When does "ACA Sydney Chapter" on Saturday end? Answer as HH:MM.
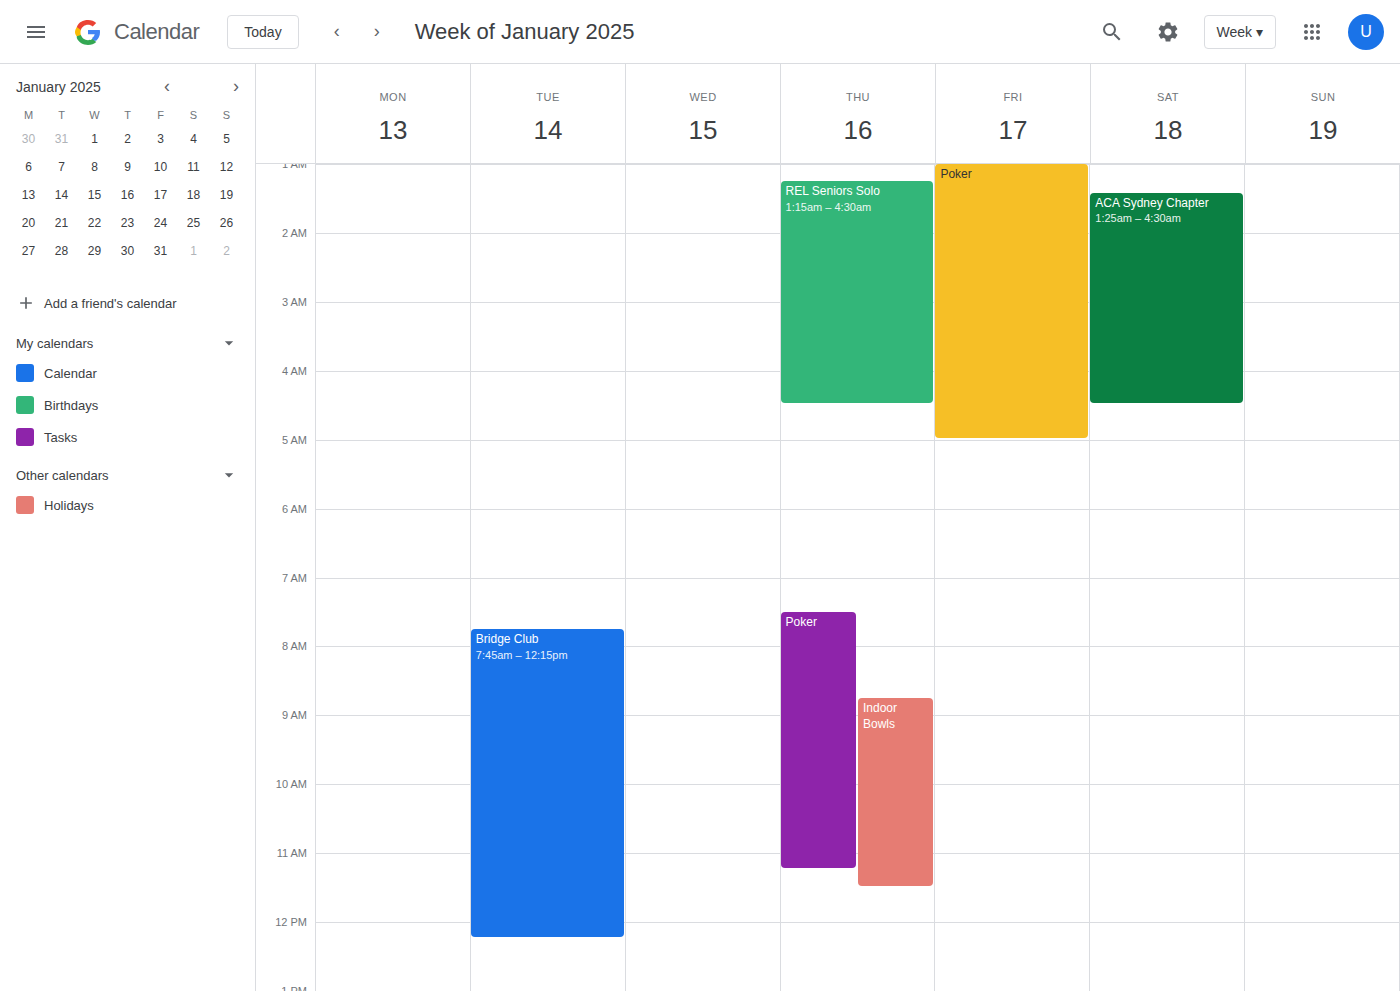
04:30